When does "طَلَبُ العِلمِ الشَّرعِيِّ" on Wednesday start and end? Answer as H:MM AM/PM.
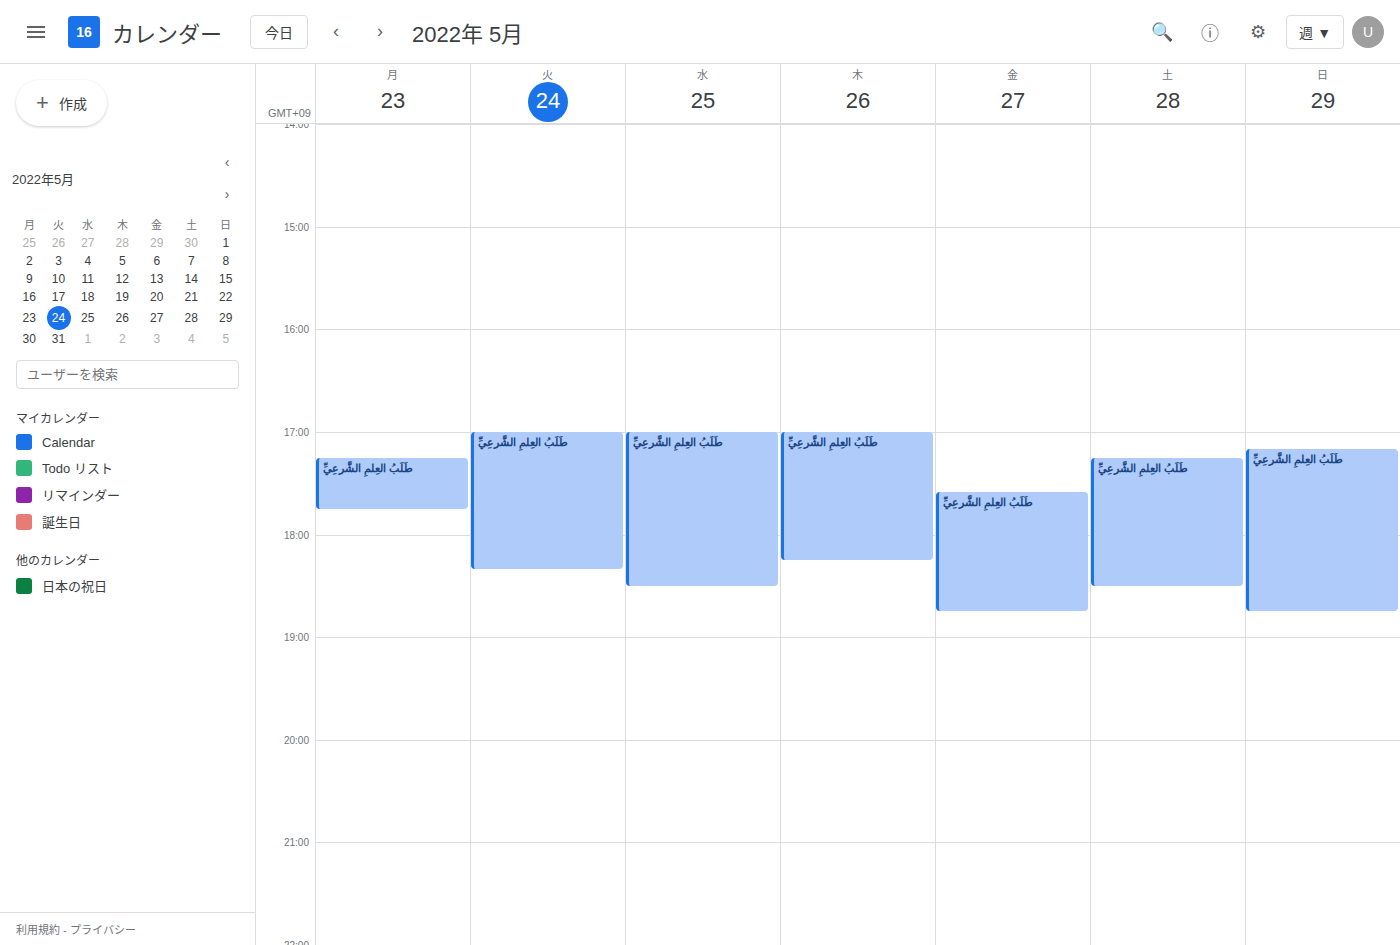
5:00 PM to 6:30 PM